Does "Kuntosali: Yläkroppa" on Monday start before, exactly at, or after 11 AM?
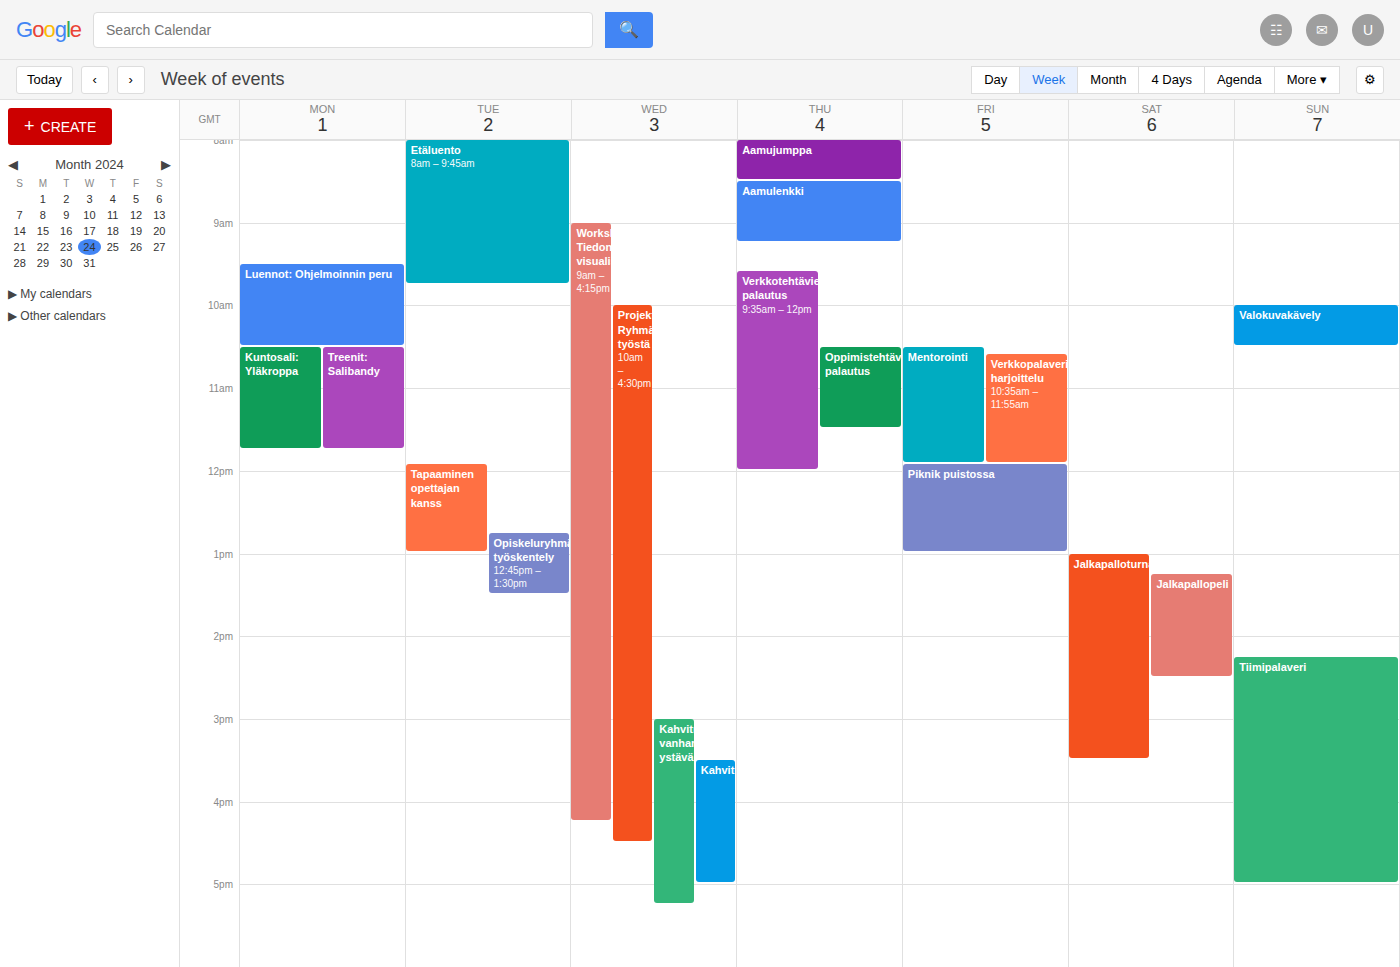
10:30 AM -- before 11 AM, 30 minutes above the 11 AM line.